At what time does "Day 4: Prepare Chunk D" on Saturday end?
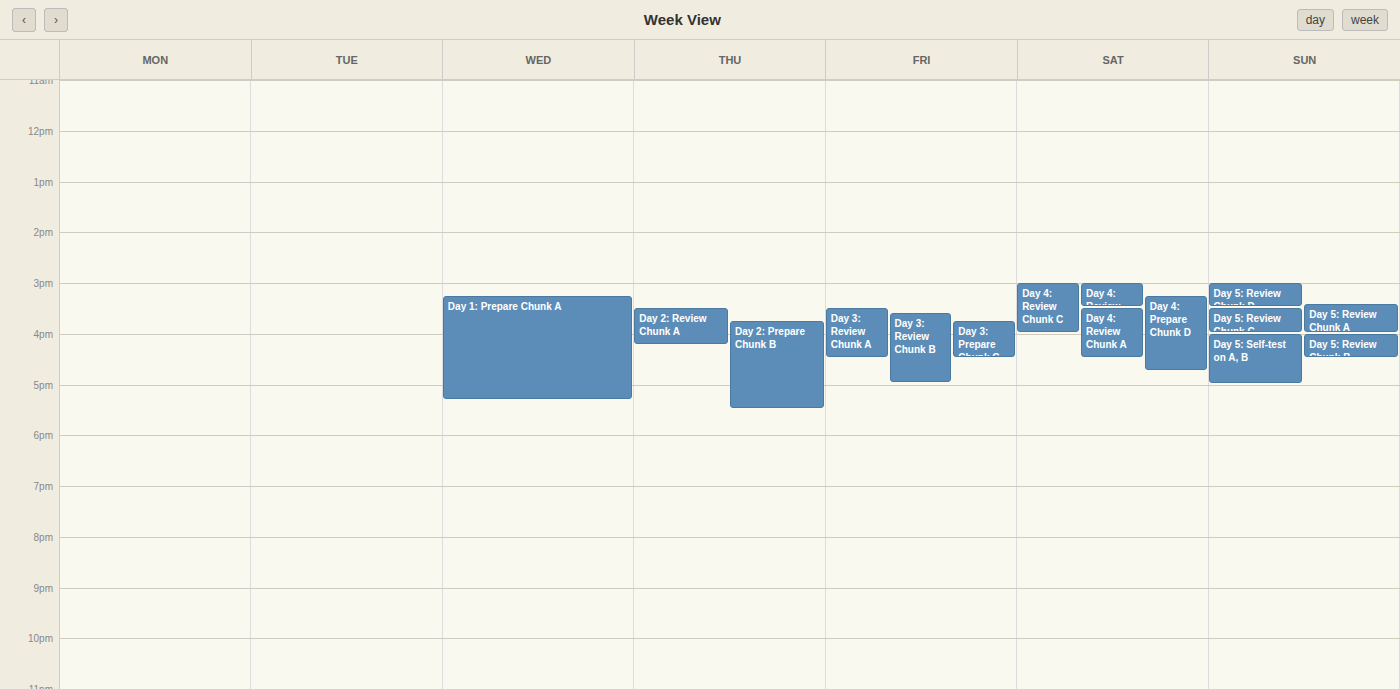
4:45 PM